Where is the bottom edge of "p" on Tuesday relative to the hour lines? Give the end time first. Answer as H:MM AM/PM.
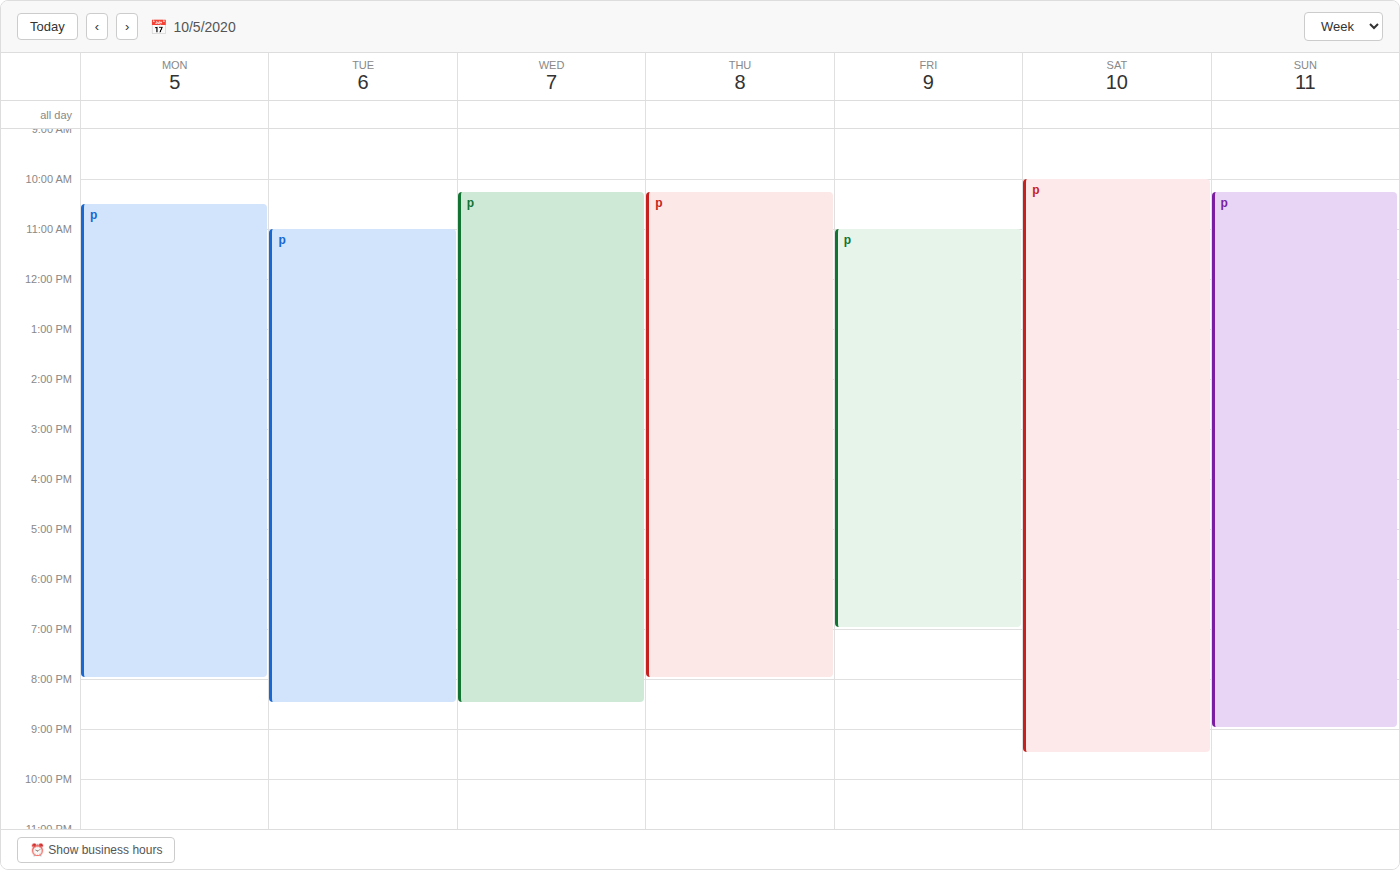
8:30 PM -- halfway between the 8 PM and 9 PM lines.